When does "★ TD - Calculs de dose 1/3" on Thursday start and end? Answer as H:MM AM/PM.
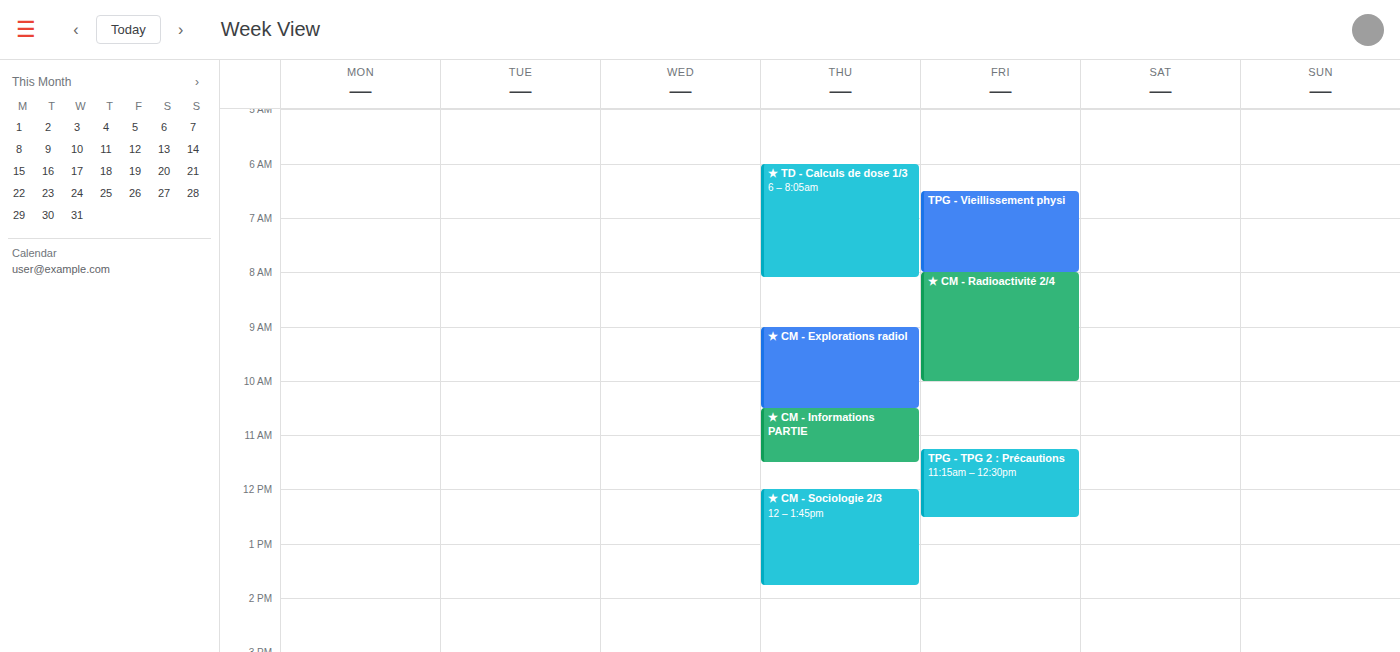
6:00 AM to 8:05 AM